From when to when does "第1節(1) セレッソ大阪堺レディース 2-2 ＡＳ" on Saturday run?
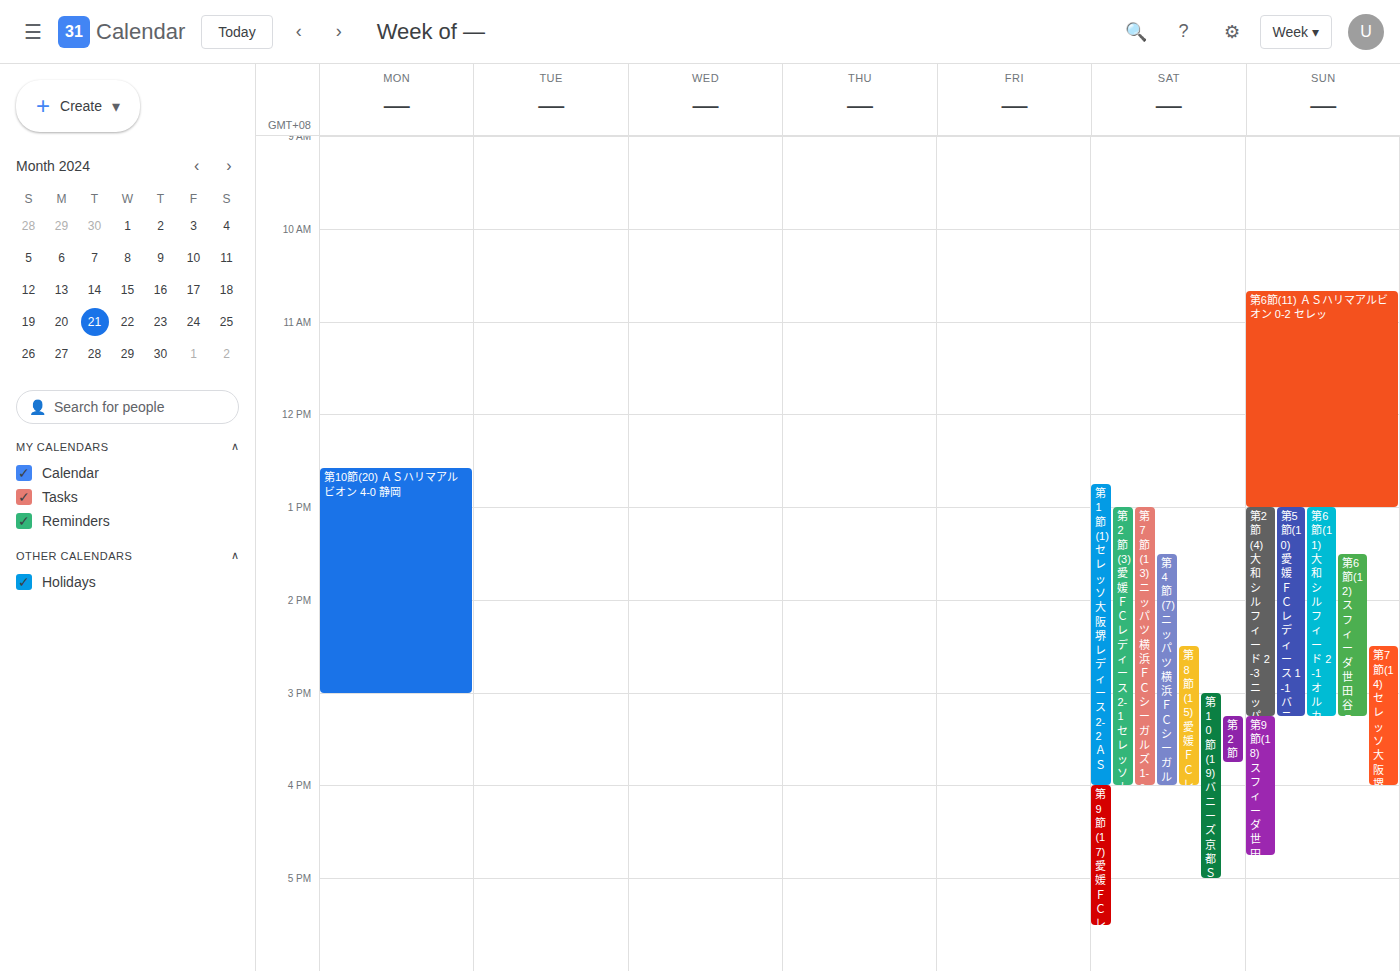
12:45 PM to 4:00 PM